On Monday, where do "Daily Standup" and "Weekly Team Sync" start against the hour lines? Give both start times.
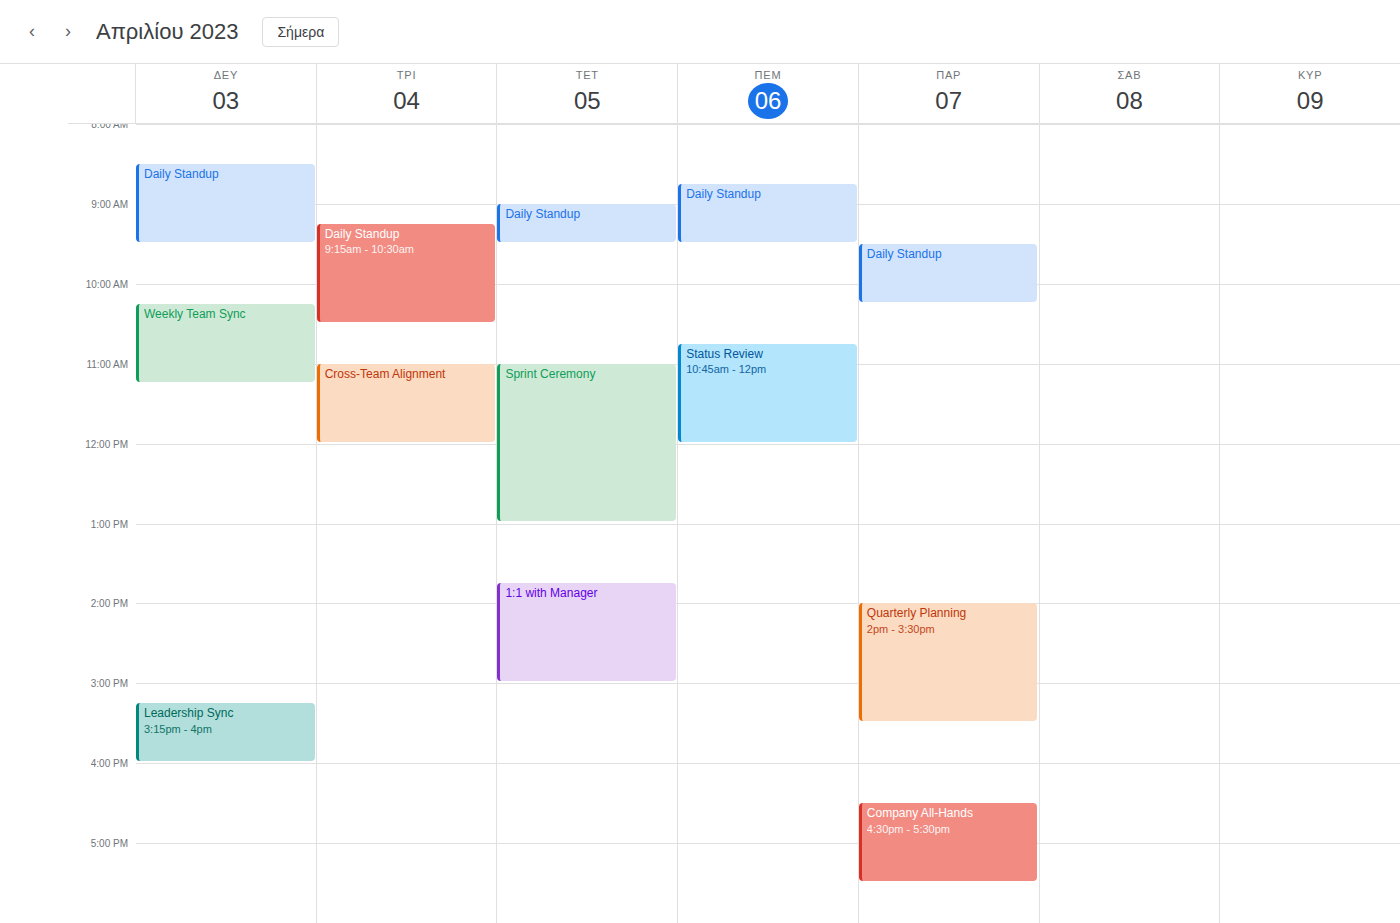
"Daily Standup": 8:30 AM, halfway between the 8 AM and 9 AM lines. "Weekly Team Sync": 10:15 AM, neither: a quarter of the way from the 10 AM line to the 11 AM line.